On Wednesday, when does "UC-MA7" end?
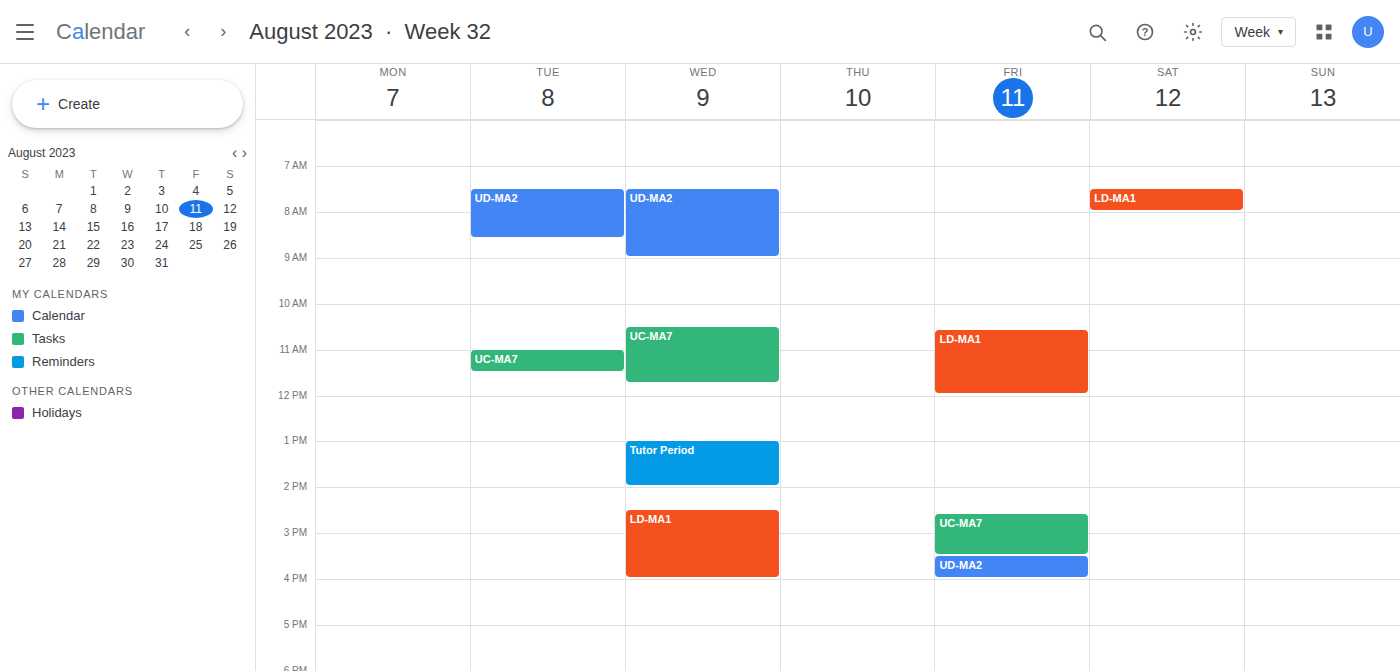
11:45 AM